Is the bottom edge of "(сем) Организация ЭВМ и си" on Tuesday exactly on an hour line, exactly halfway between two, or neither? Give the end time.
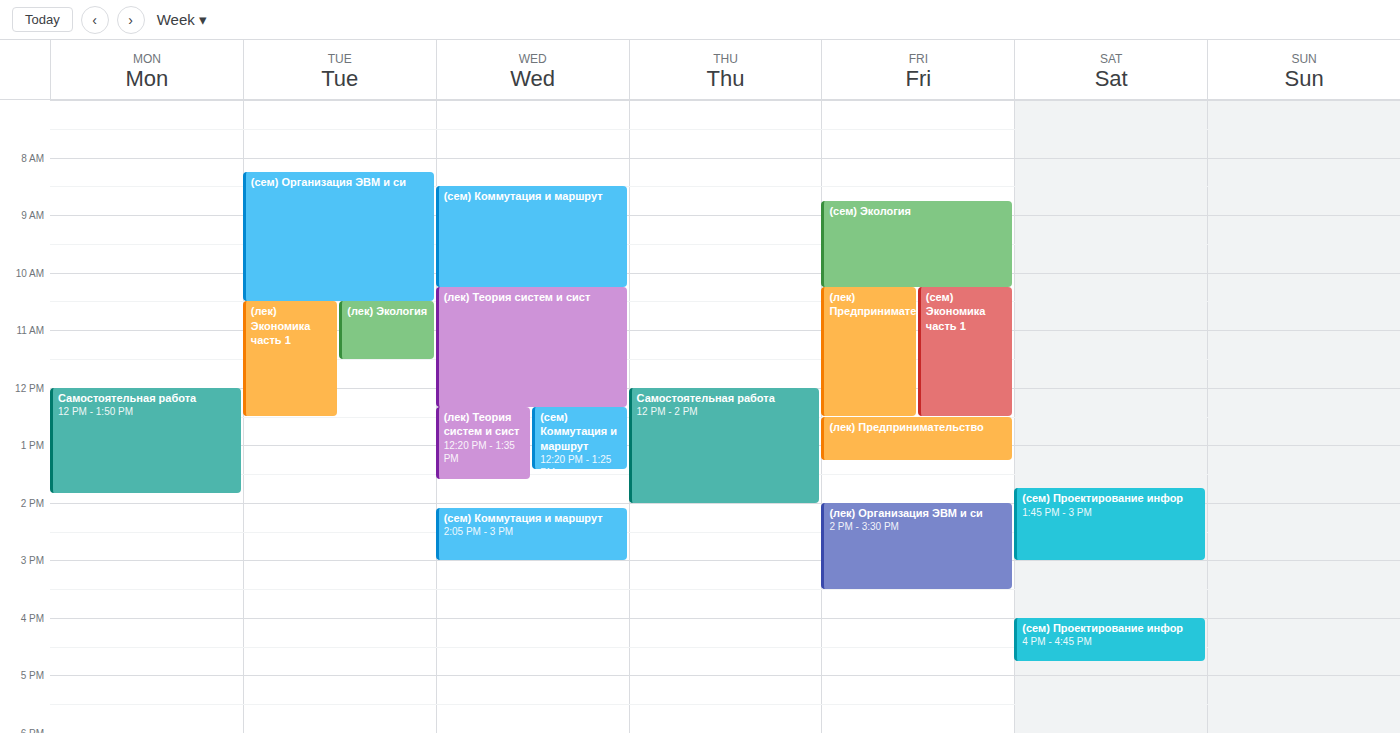
10:30 -- halfway between the 10:00 and 11:00 lines.